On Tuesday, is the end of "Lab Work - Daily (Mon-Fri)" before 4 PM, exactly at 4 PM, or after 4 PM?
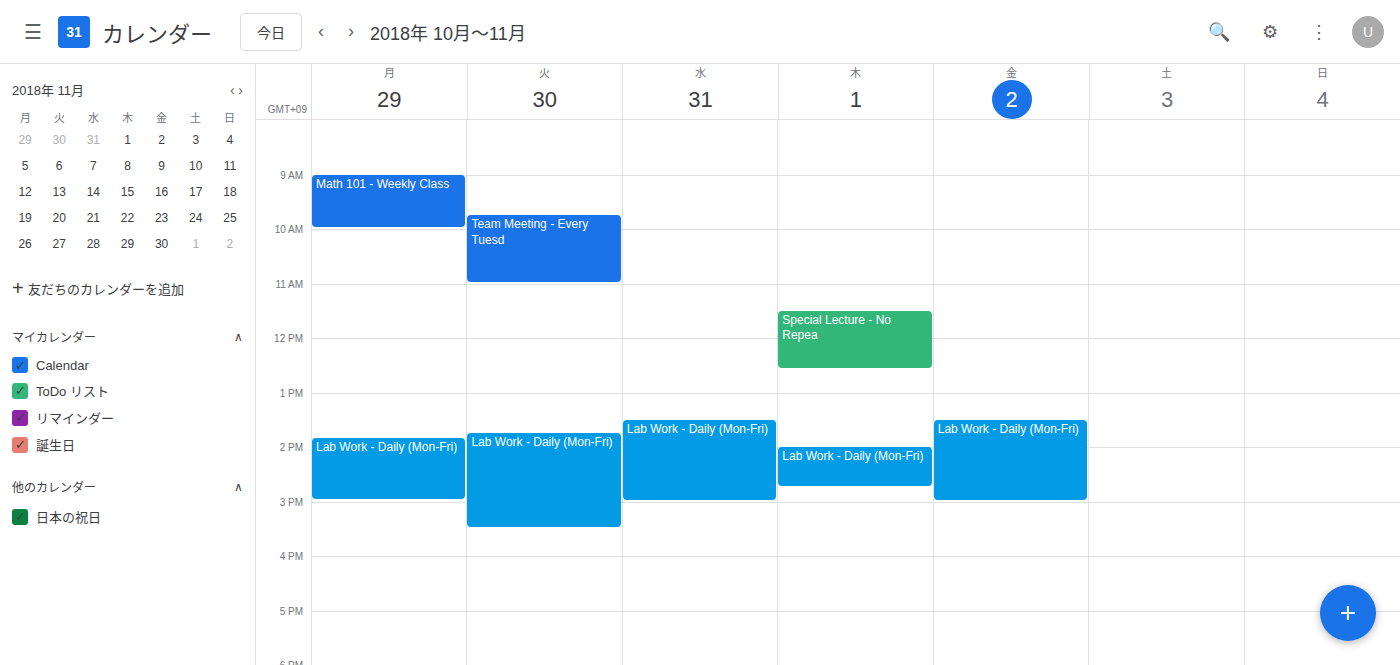
3:30 PM -- before 4 PM, 30 minutes above the 4 PM line.